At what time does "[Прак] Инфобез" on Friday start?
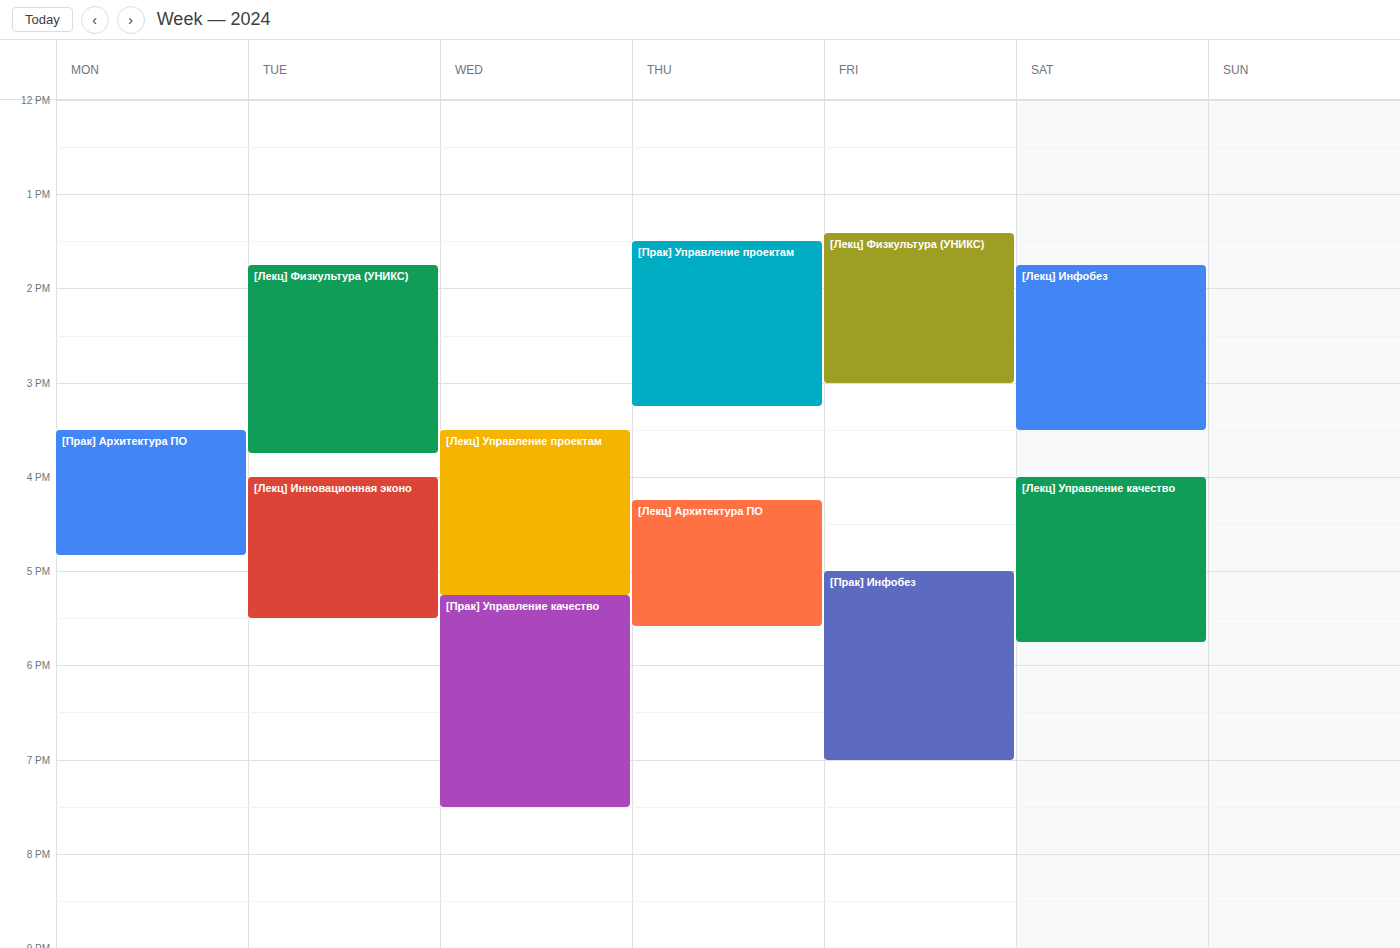
5:00 PM